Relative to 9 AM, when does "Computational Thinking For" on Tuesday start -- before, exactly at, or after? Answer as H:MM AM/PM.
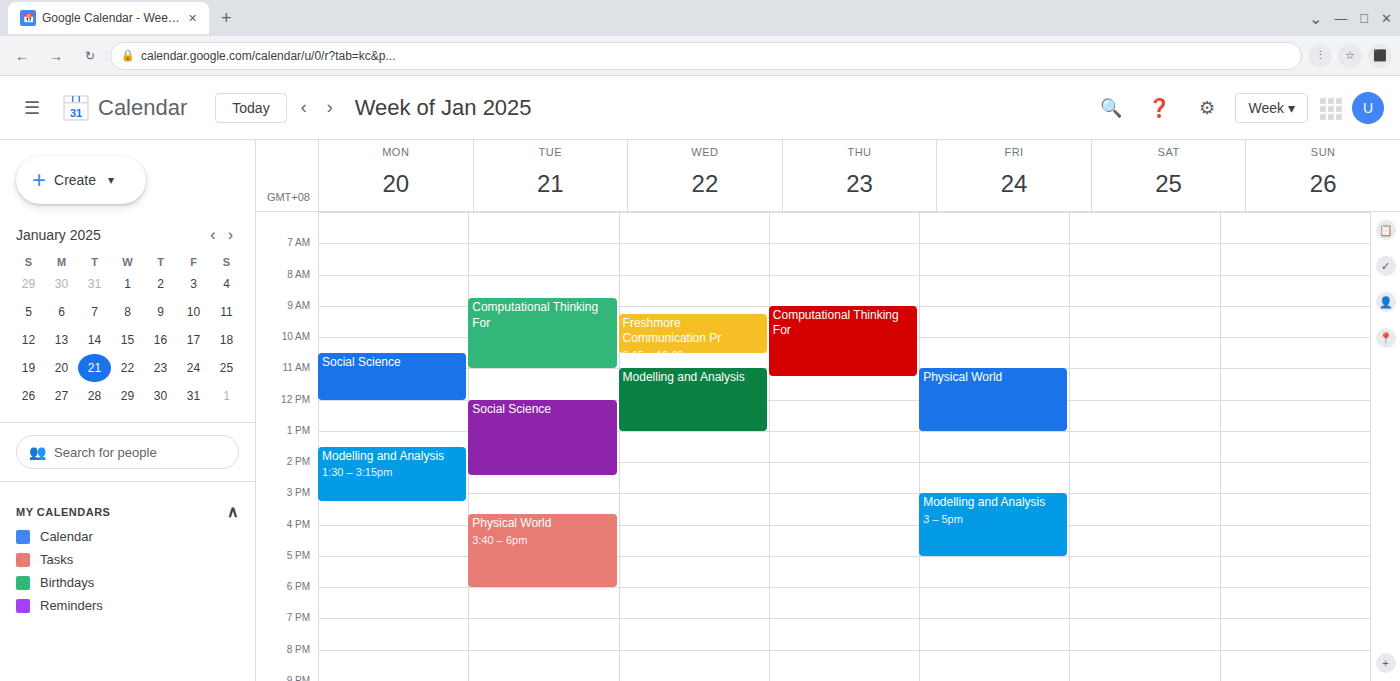
8:45 AM -- before 9 AM, 15 minutes above the 9 AM line.